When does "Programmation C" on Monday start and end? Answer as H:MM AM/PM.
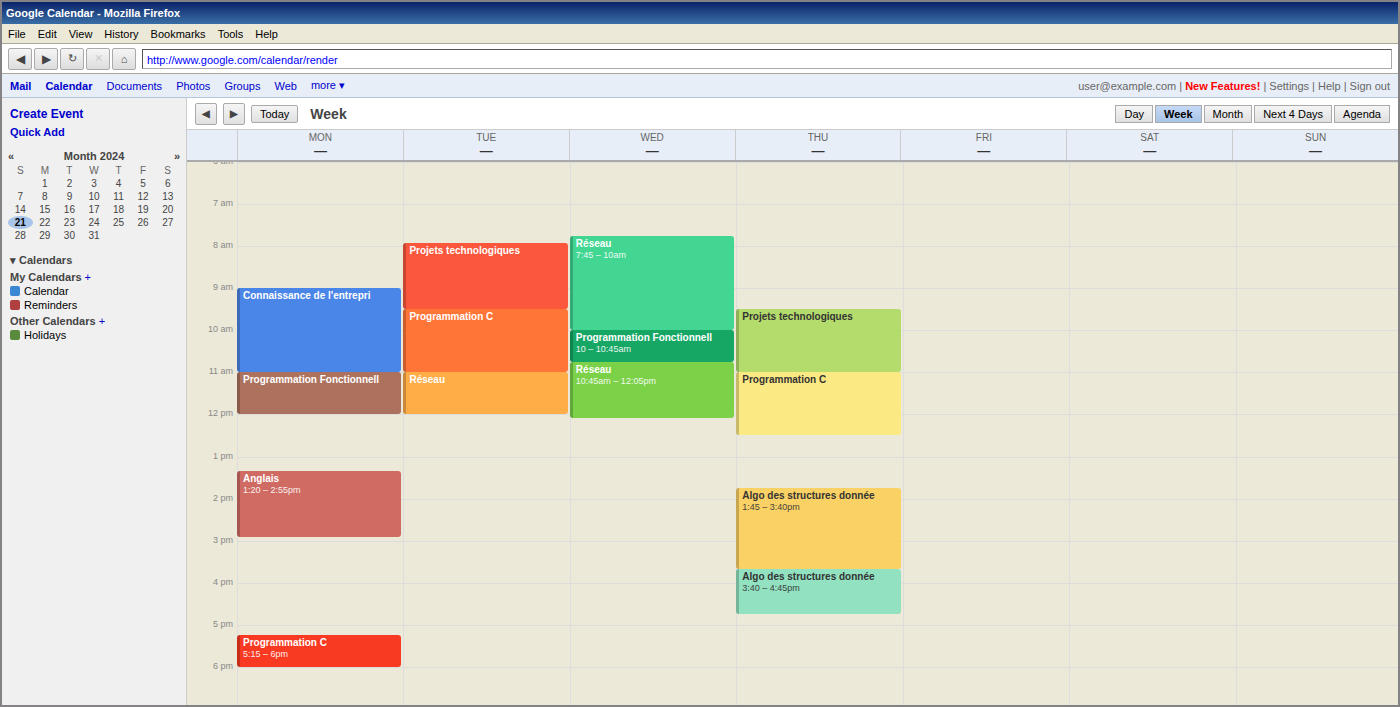
5:15 PM to 6:00 PM